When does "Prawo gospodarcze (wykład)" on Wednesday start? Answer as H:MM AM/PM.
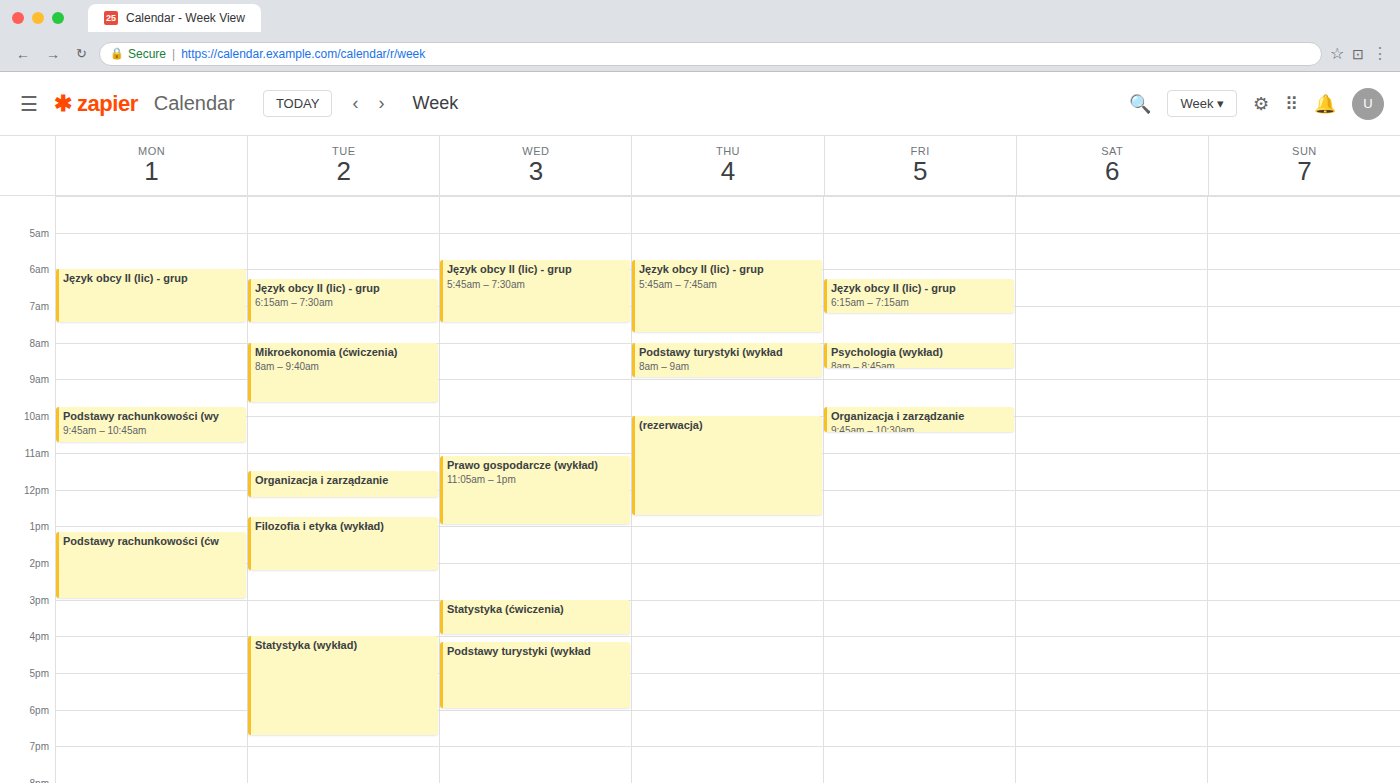
11:05 AM